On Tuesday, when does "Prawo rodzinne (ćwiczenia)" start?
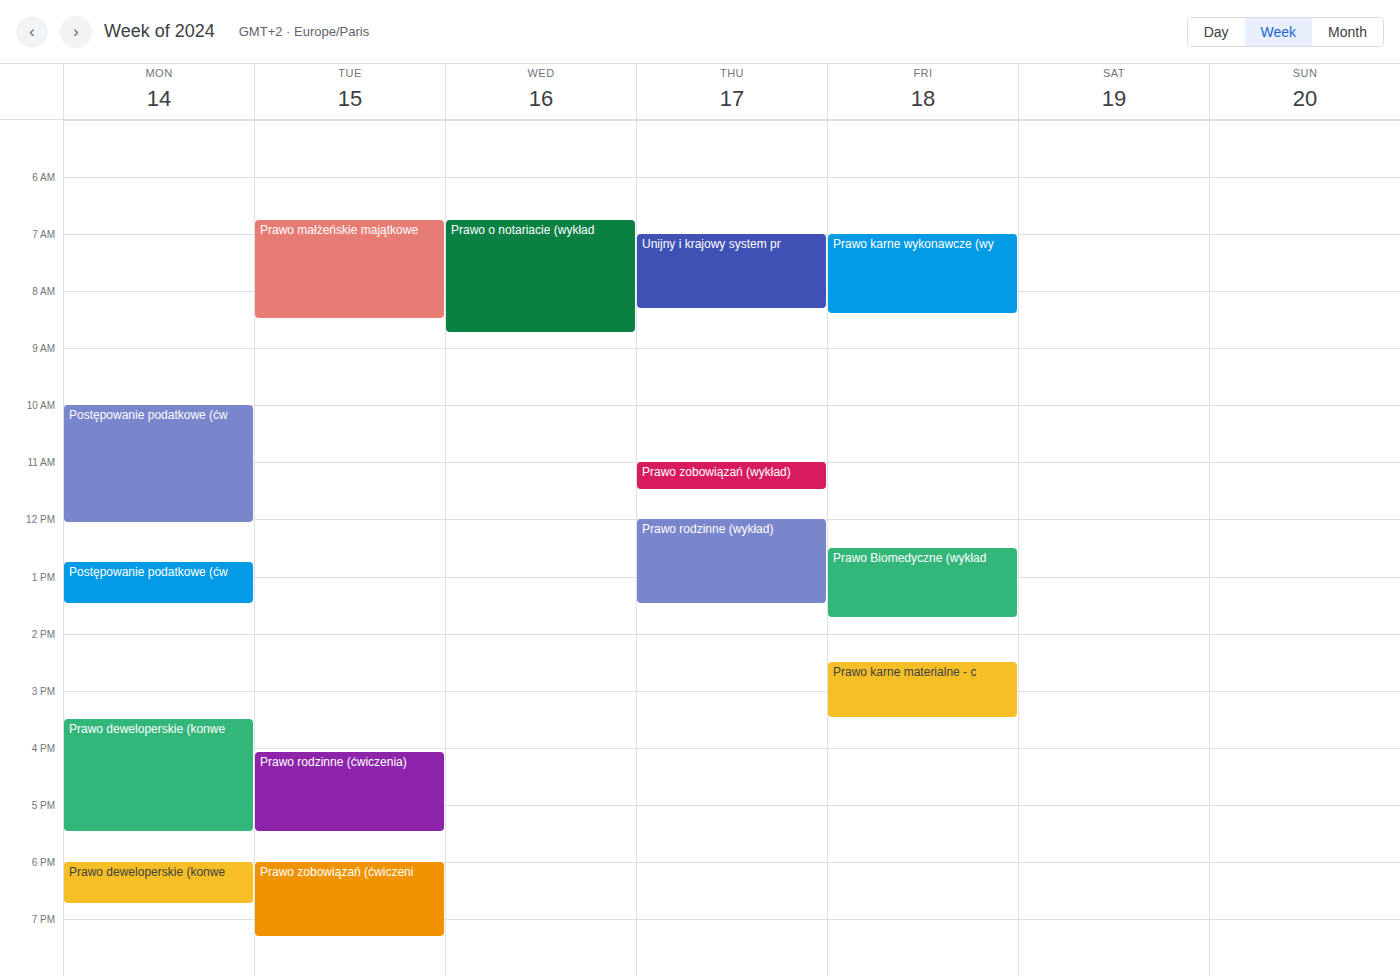
4:05 PM